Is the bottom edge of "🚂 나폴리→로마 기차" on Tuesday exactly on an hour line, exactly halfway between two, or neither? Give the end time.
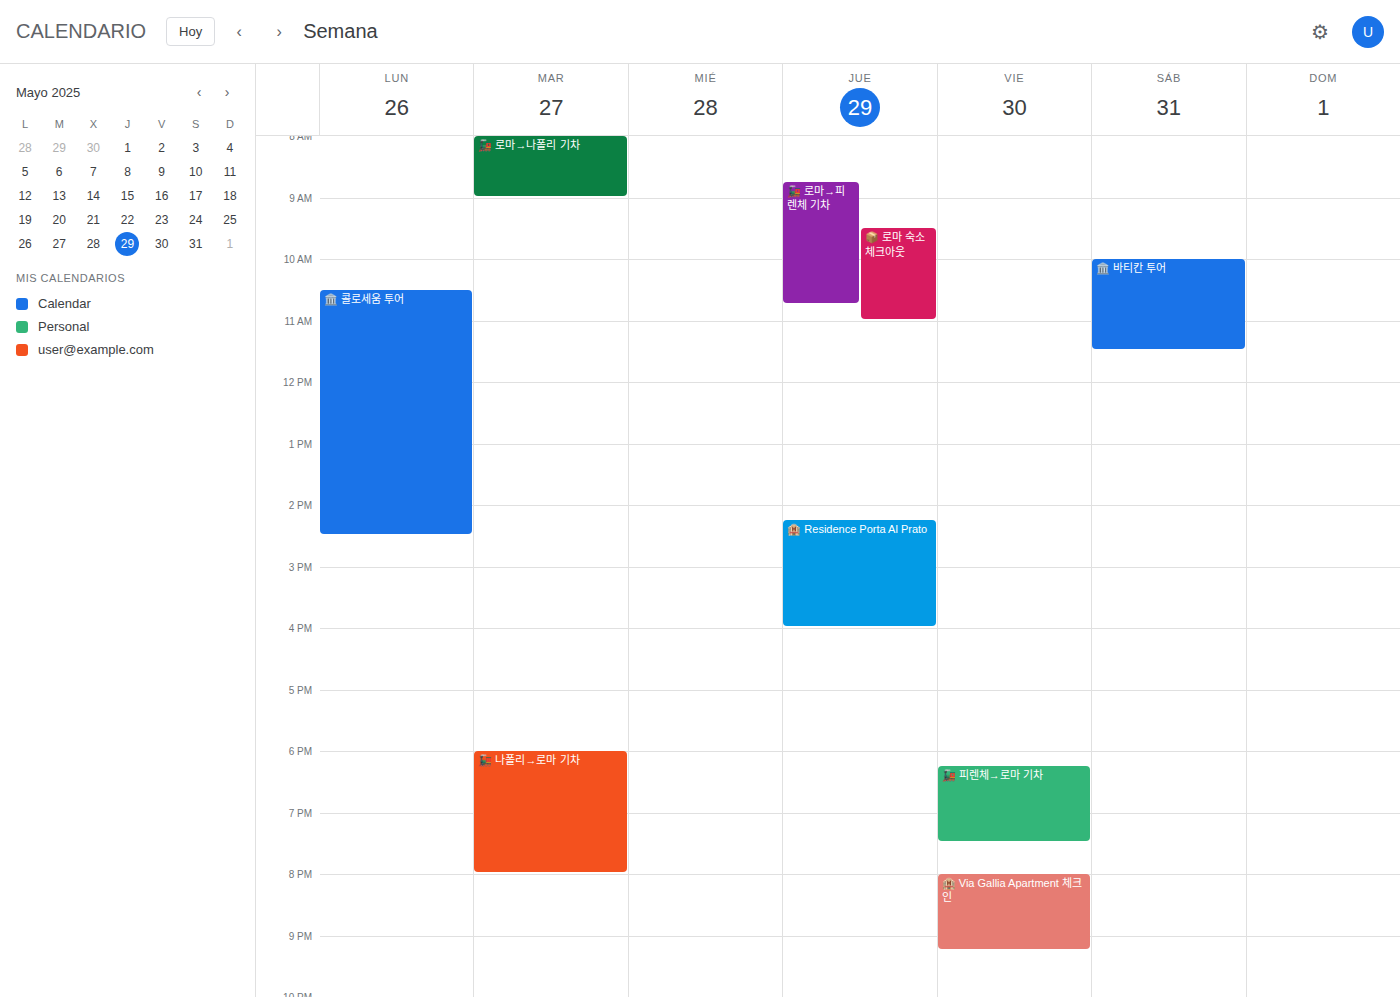
8:00 PM -- exactly on the 8 PM line.